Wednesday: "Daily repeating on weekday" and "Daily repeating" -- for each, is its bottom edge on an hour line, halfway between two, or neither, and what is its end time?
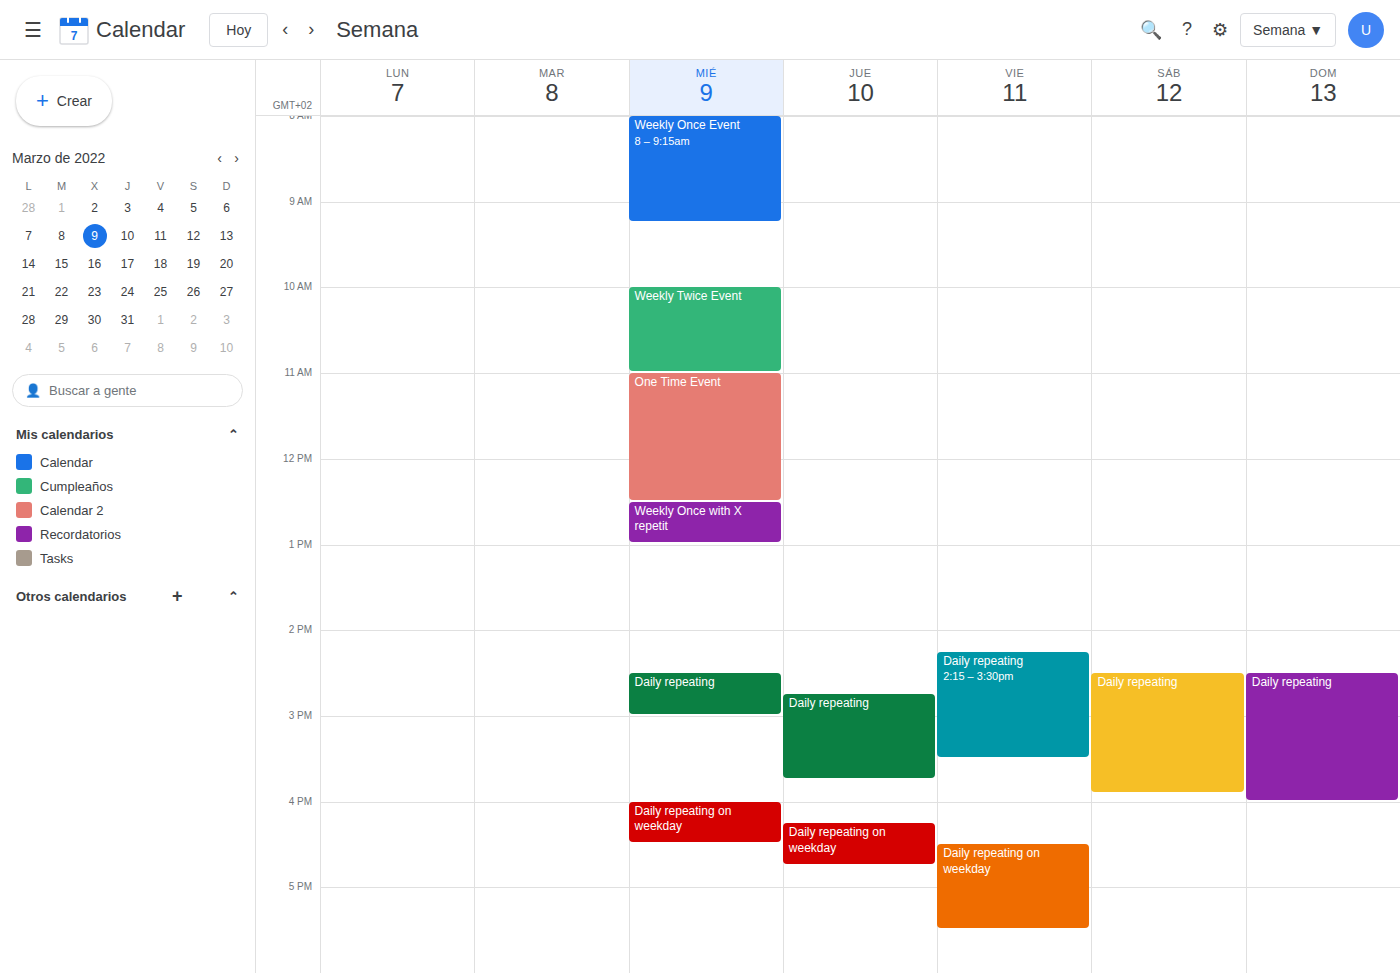
"Daily repeating on weekday": 4:30 PM, halfway between the 4 PM and 5 PM lines. "Daily repeating": 3:00 PM, exactly on the 3 PM line.